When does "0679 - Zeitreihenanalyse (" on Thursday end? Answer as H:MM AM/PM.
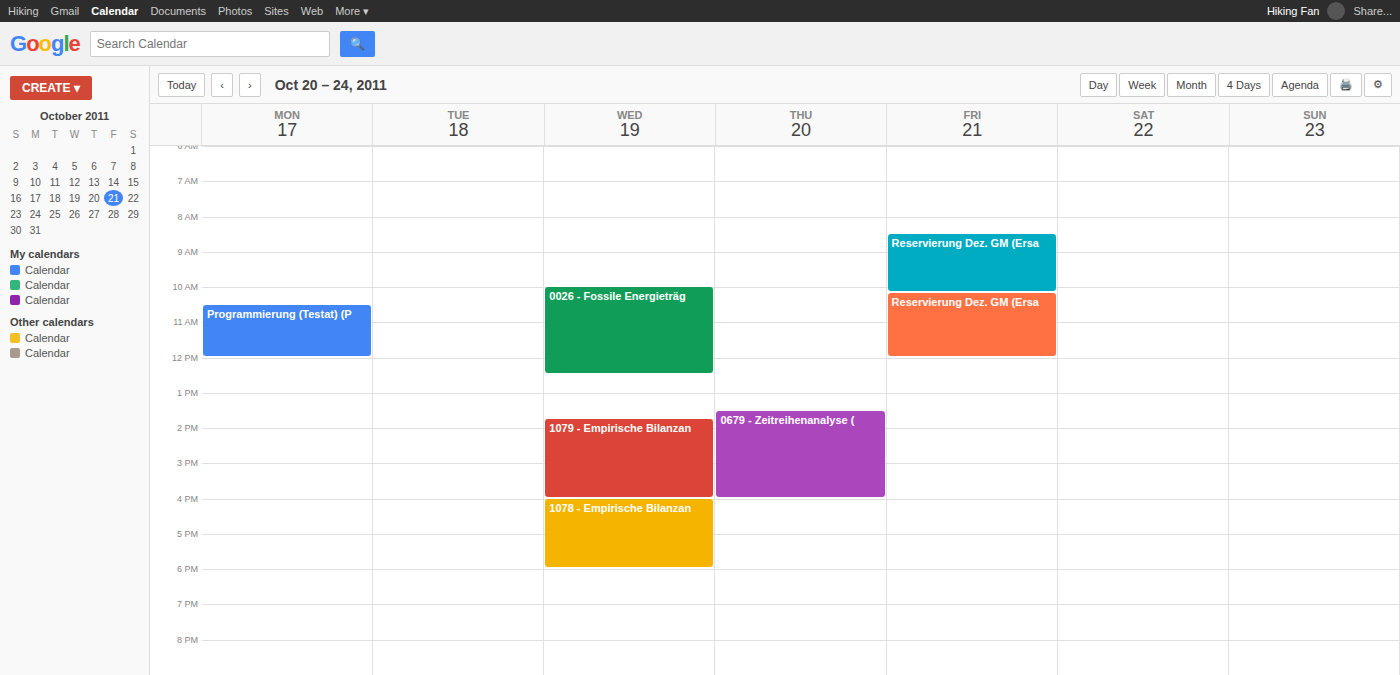
4:00 PM